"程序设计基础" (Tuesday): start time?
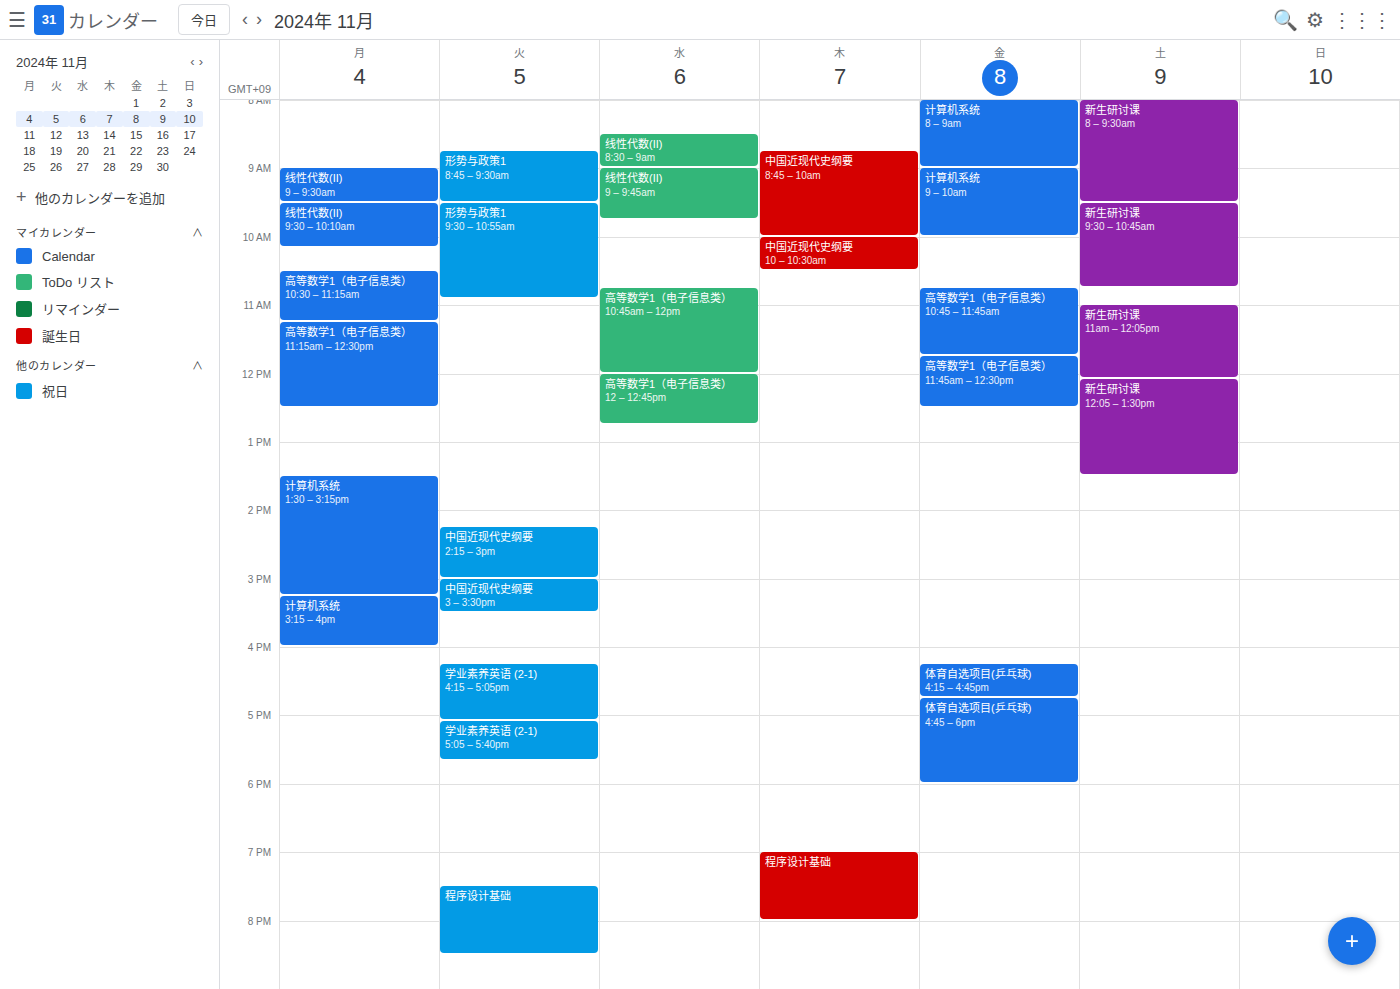
7:30 PM